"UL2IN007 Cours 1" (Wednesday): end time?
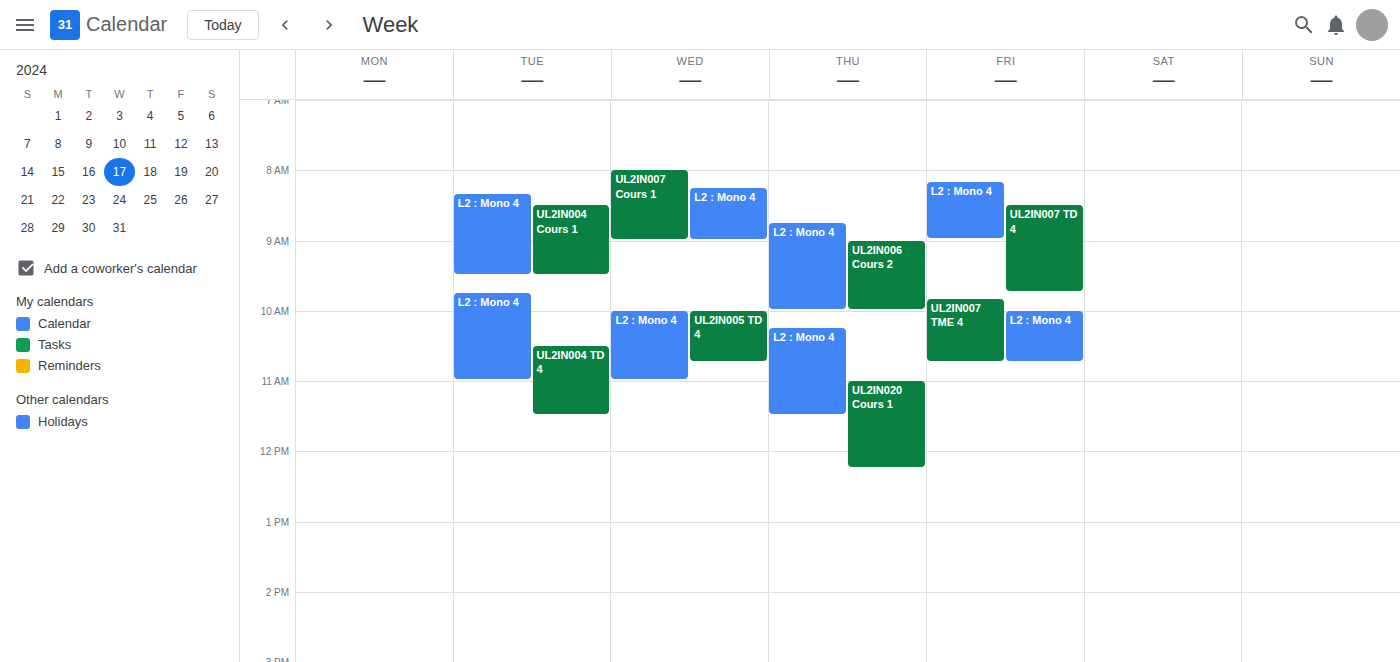
9:00 AM